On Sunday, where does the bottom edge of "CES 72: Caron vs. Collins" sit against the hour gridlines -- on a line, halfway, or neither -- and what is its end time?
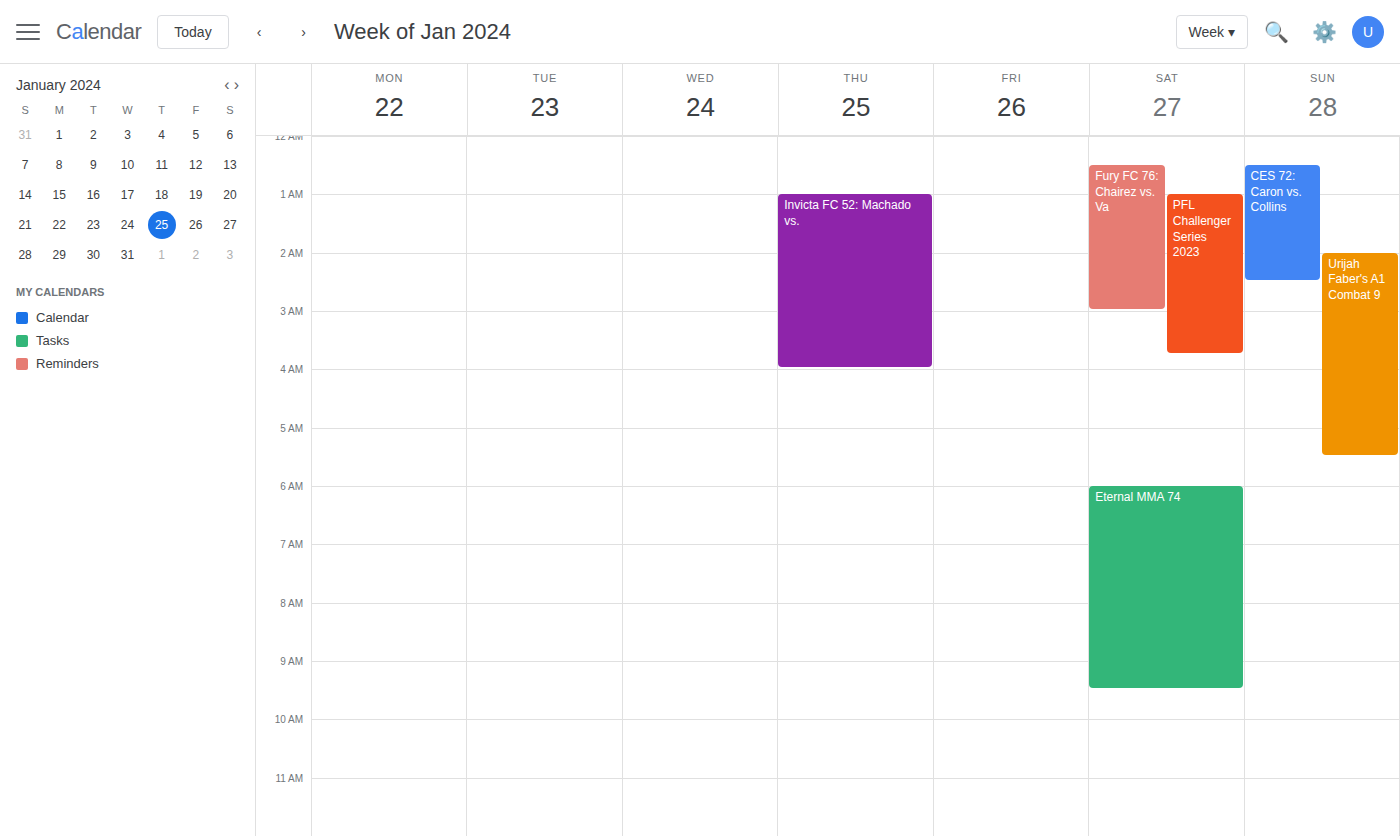
2:30 AM -- halfway between the 2 AM and 3 AM lines.